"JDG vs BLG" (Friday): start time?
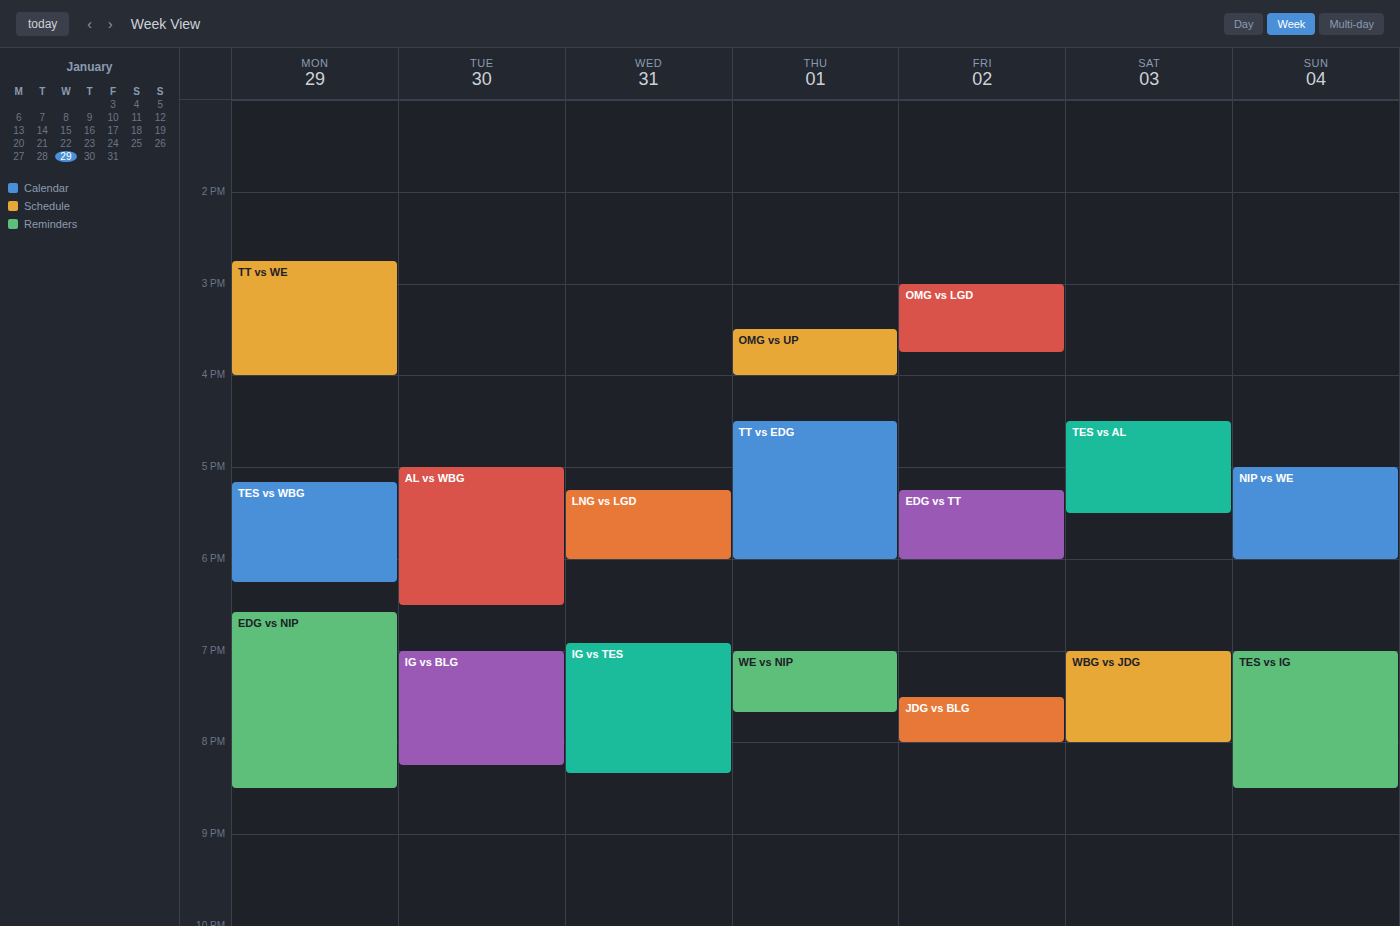
7:30 PM